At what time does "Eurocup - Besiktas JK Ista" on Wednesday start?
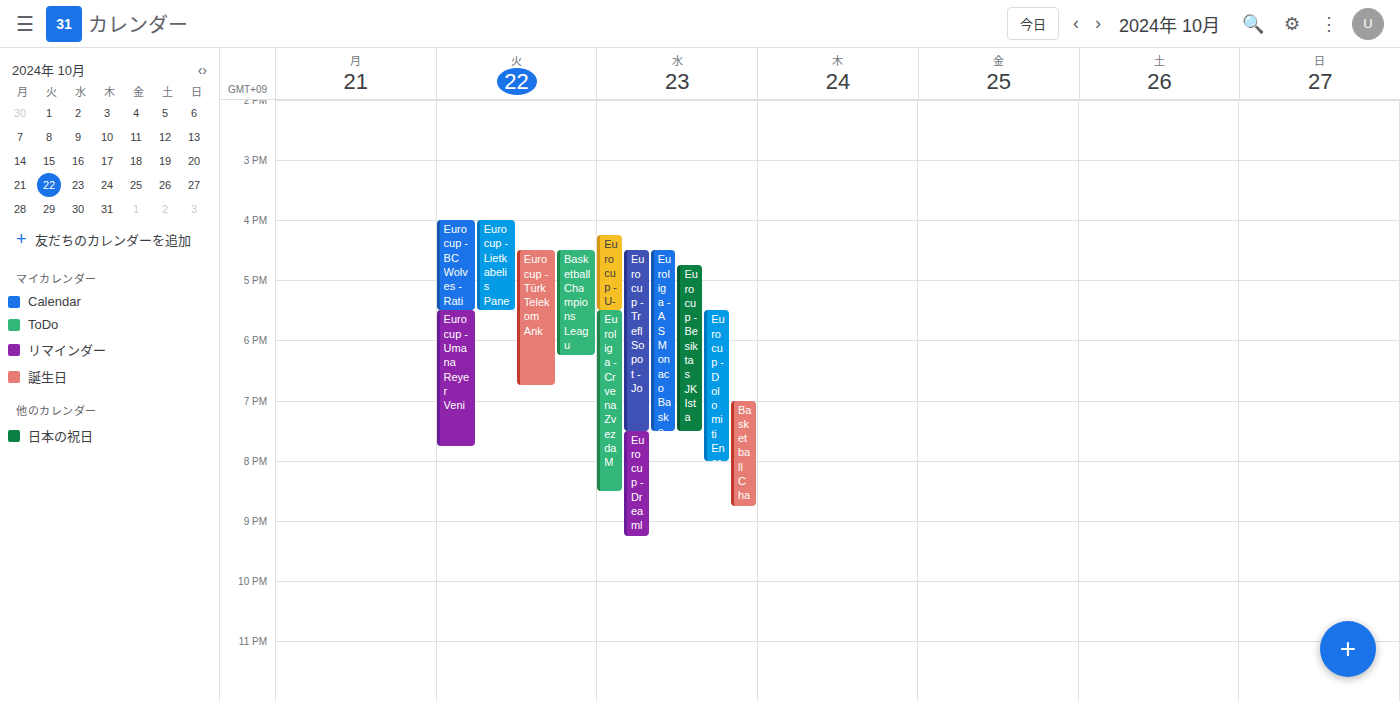
4:45 PM